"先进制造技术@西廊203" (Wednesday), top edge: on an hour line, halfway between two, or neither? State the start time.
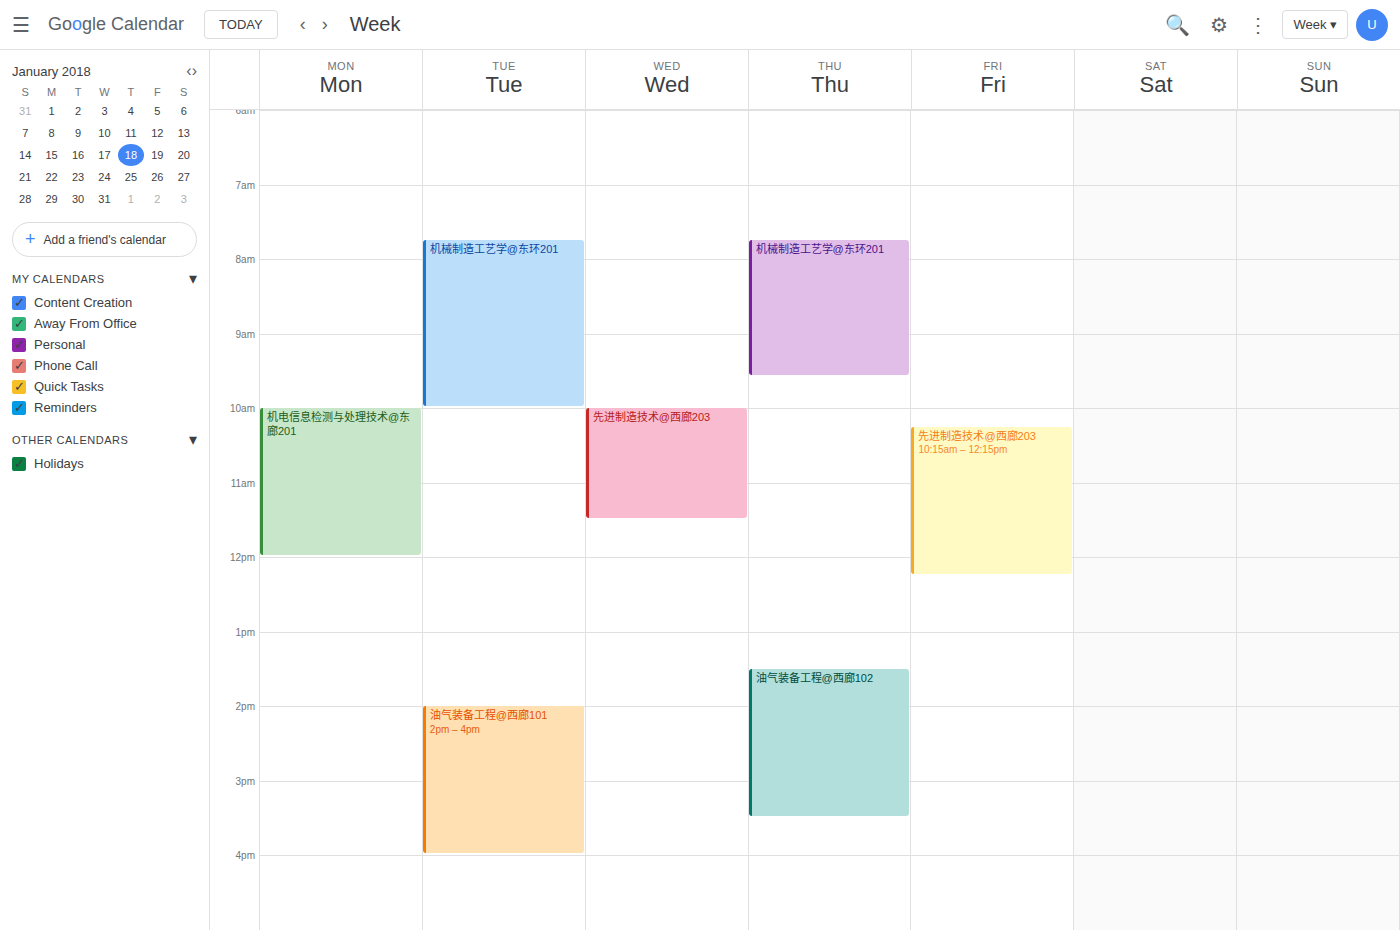
10:00 AM -- exactly on the 10 AM line.